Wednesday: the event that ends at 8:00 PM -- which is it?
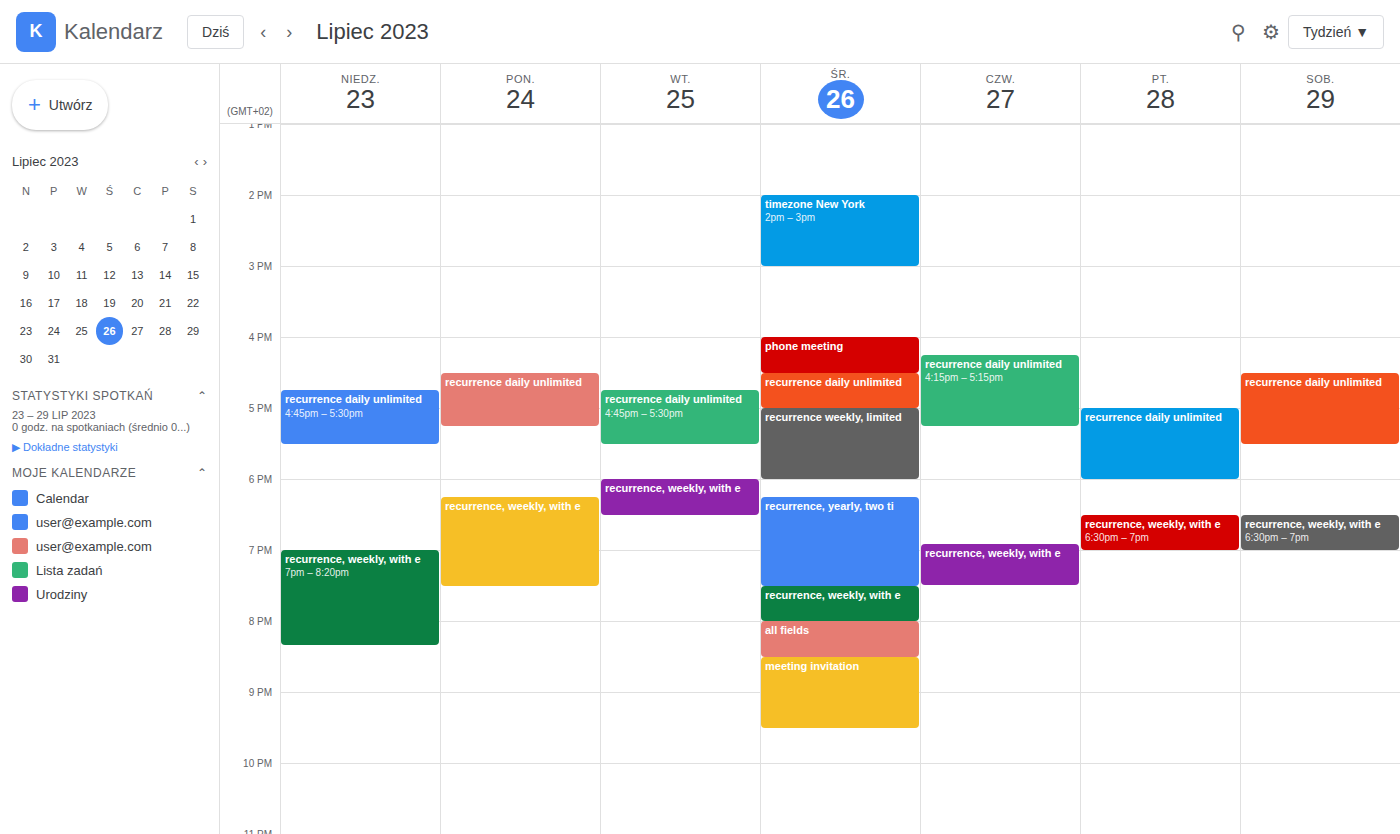
"recurrence, weekly, with e"